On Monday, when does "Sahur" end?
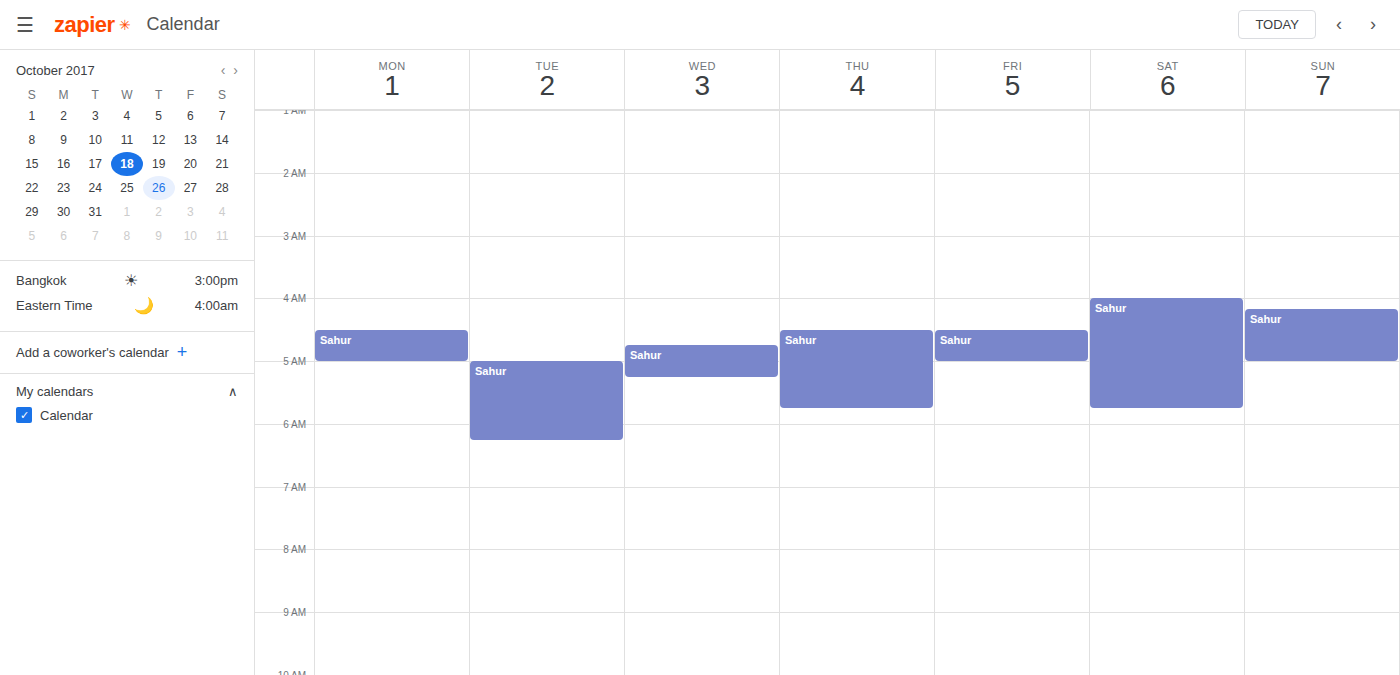
05:00